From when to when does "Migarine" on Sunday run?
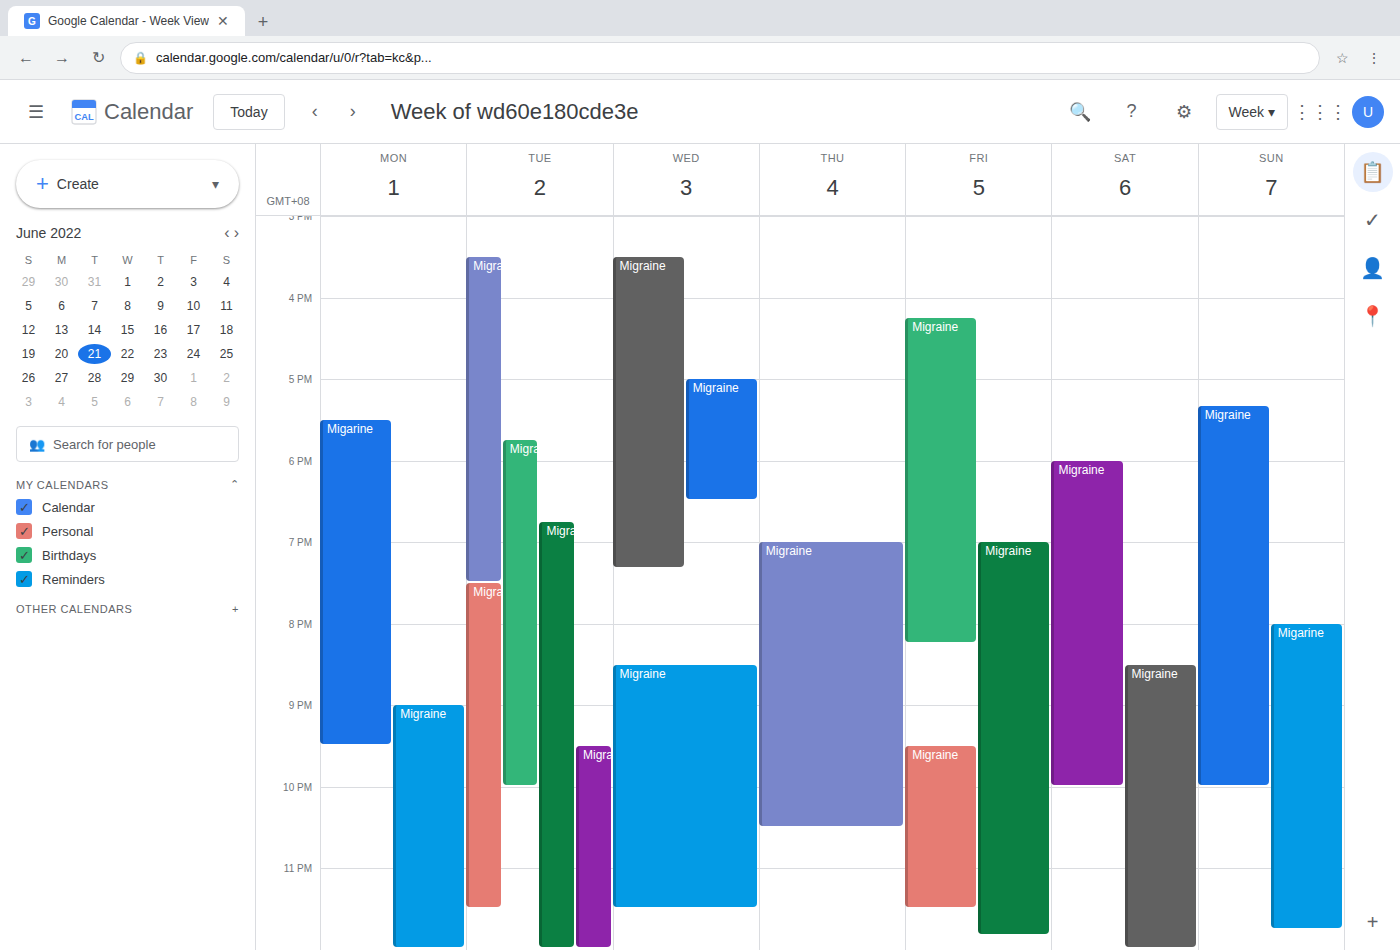
8:00 PM to 11:45 PM